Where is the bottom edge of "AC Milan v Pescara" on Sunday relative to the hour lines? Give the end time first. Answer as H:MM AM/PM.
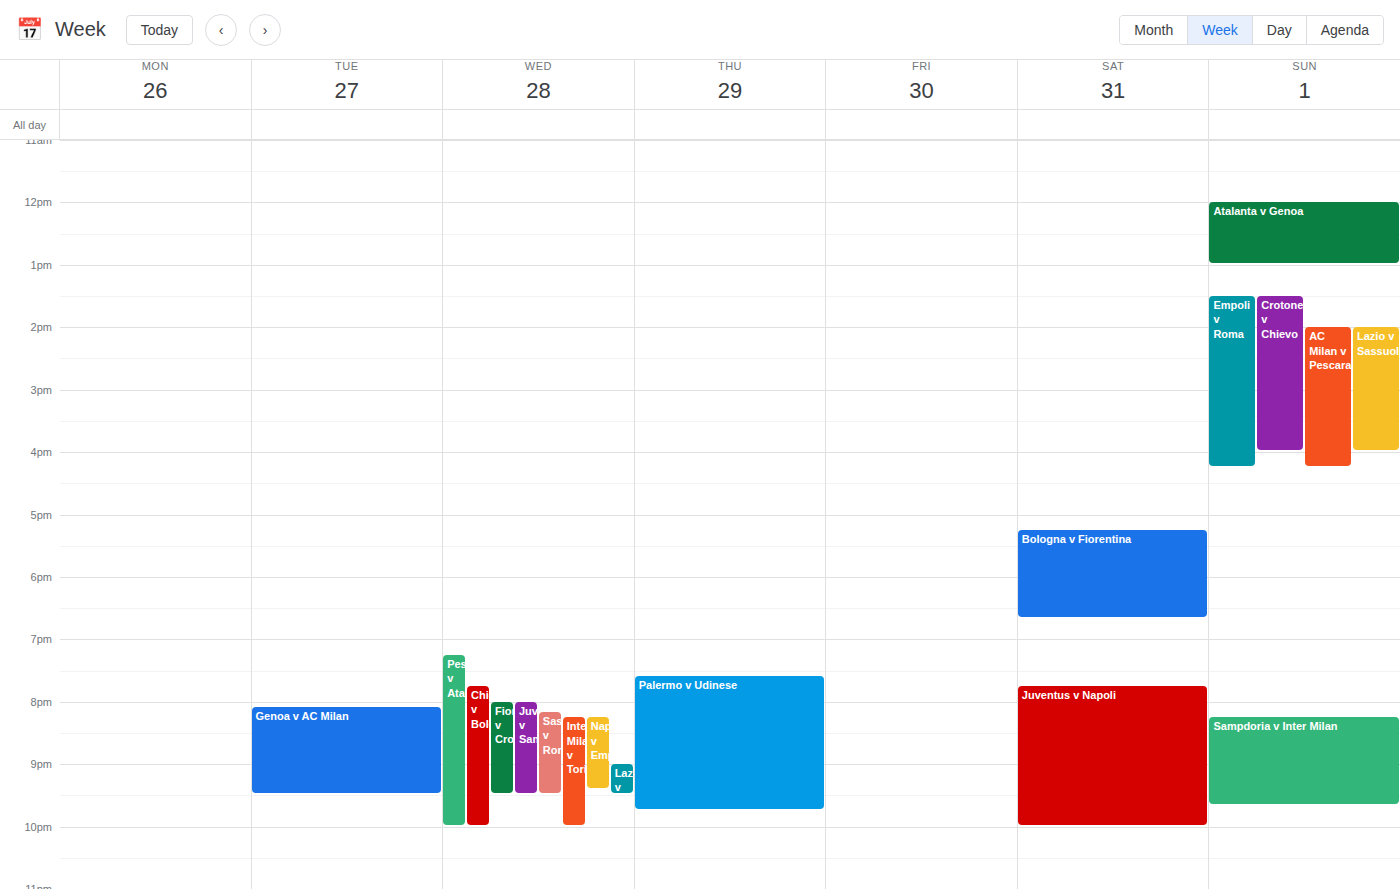
4:15 PM -- neither: a quarter of the way from the 4 PM line to the 5 PM line.